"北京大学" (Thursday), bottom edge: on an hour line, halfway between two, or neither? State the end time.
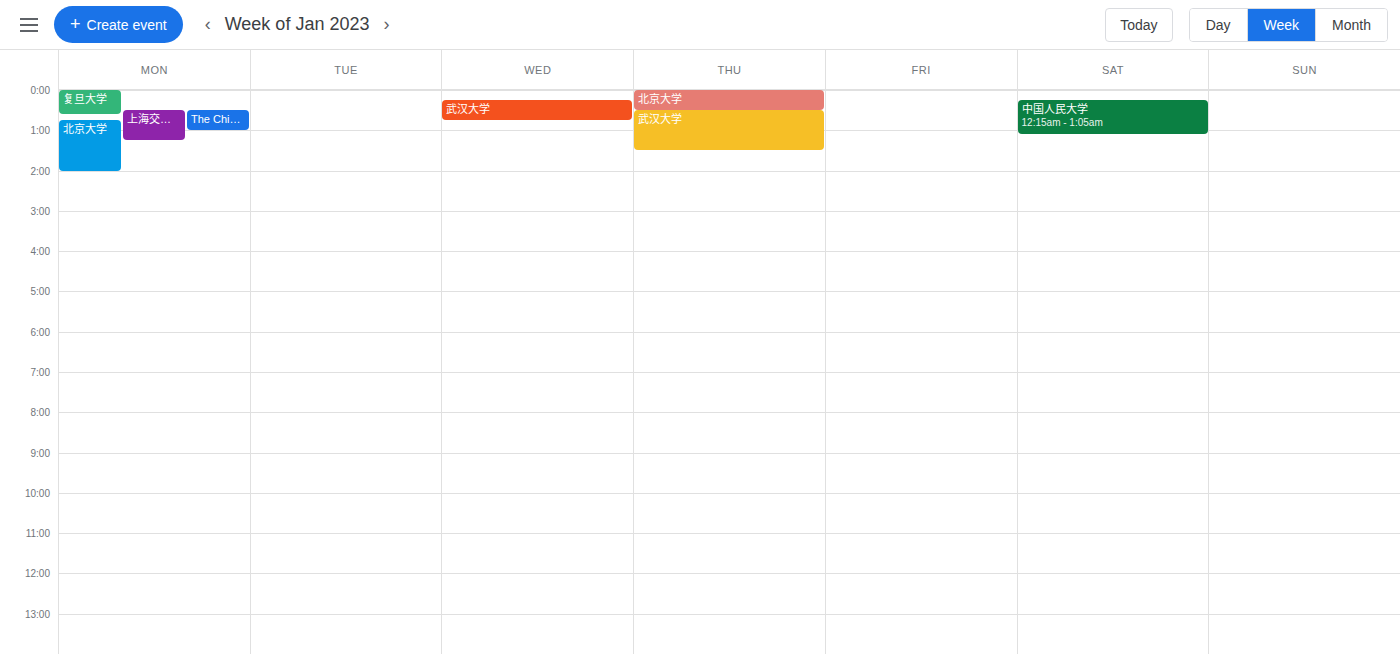
12:30 AM -- halfway between the 12 AM and 1 AM lines.